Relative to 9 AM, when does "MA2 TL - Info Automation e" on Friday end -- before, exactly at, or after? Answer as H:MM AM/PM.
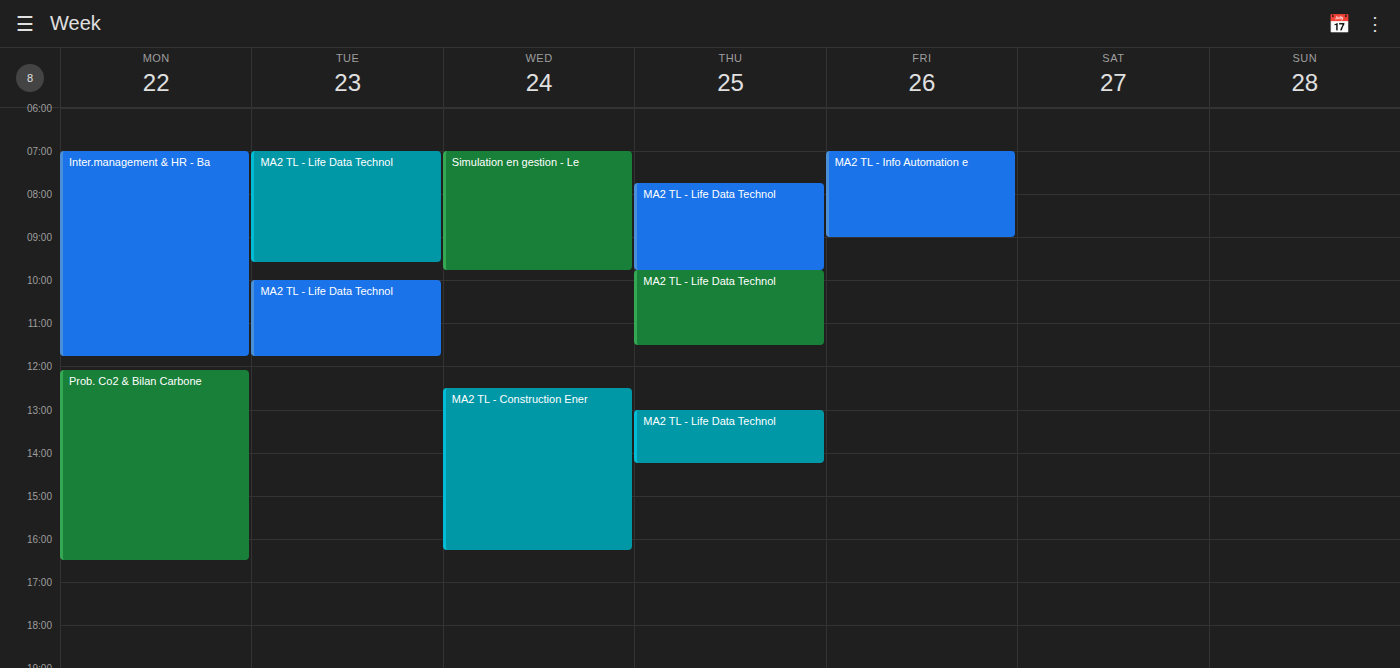
9:00 AM -- exactly at 9 AM, on the 9 AM line.